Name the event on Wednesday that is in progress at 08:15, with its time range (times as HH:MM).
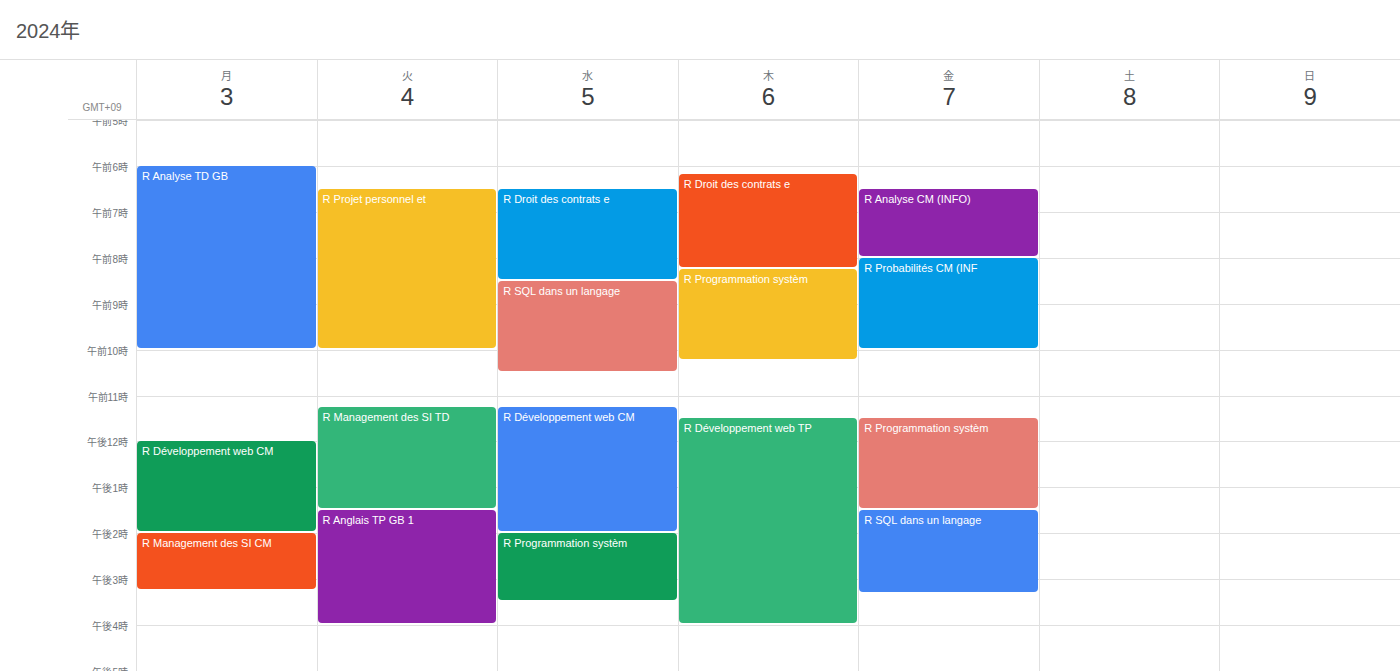
"R Droit des contrats e", 06:30 to 08:30